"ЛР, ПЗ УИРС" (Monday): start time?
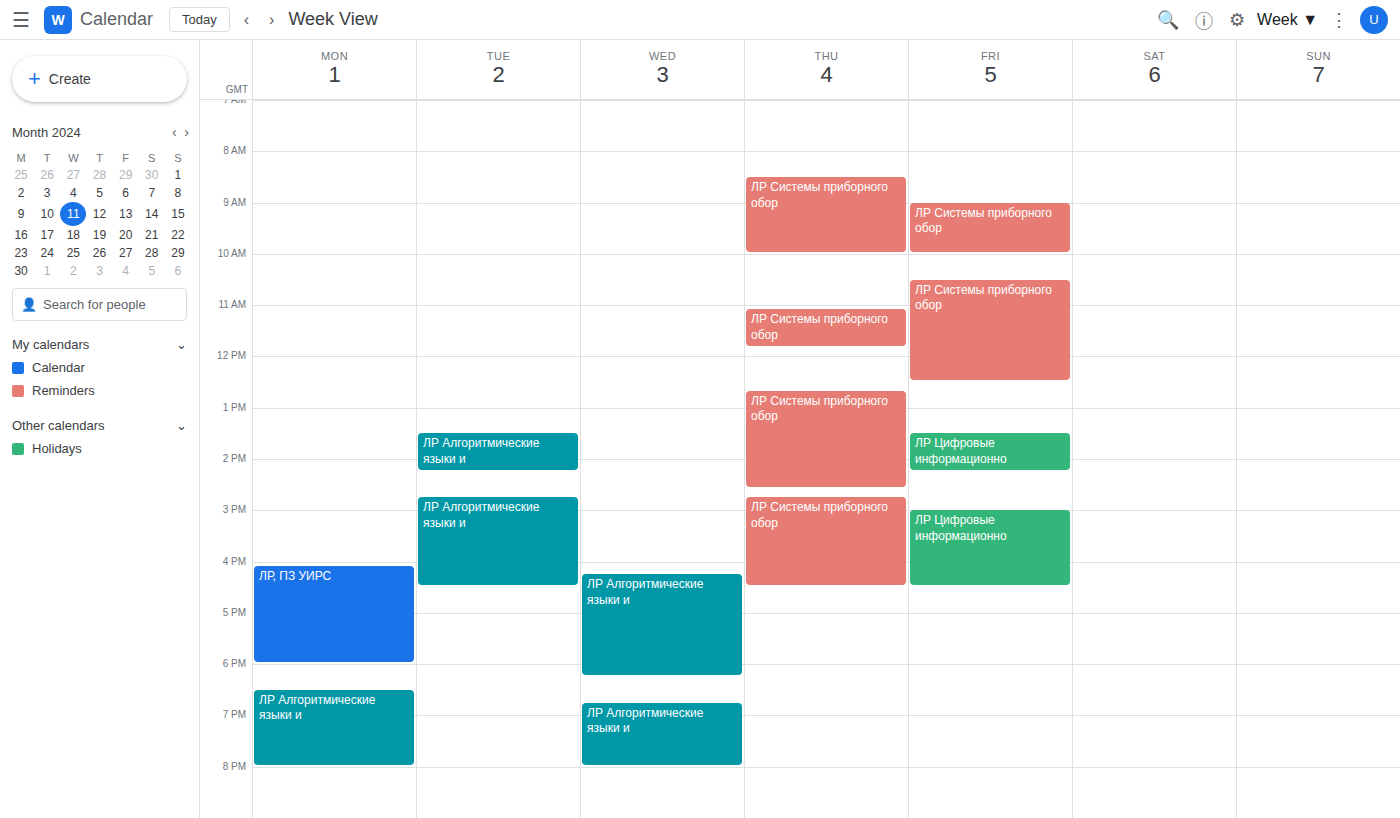
4:05 PM